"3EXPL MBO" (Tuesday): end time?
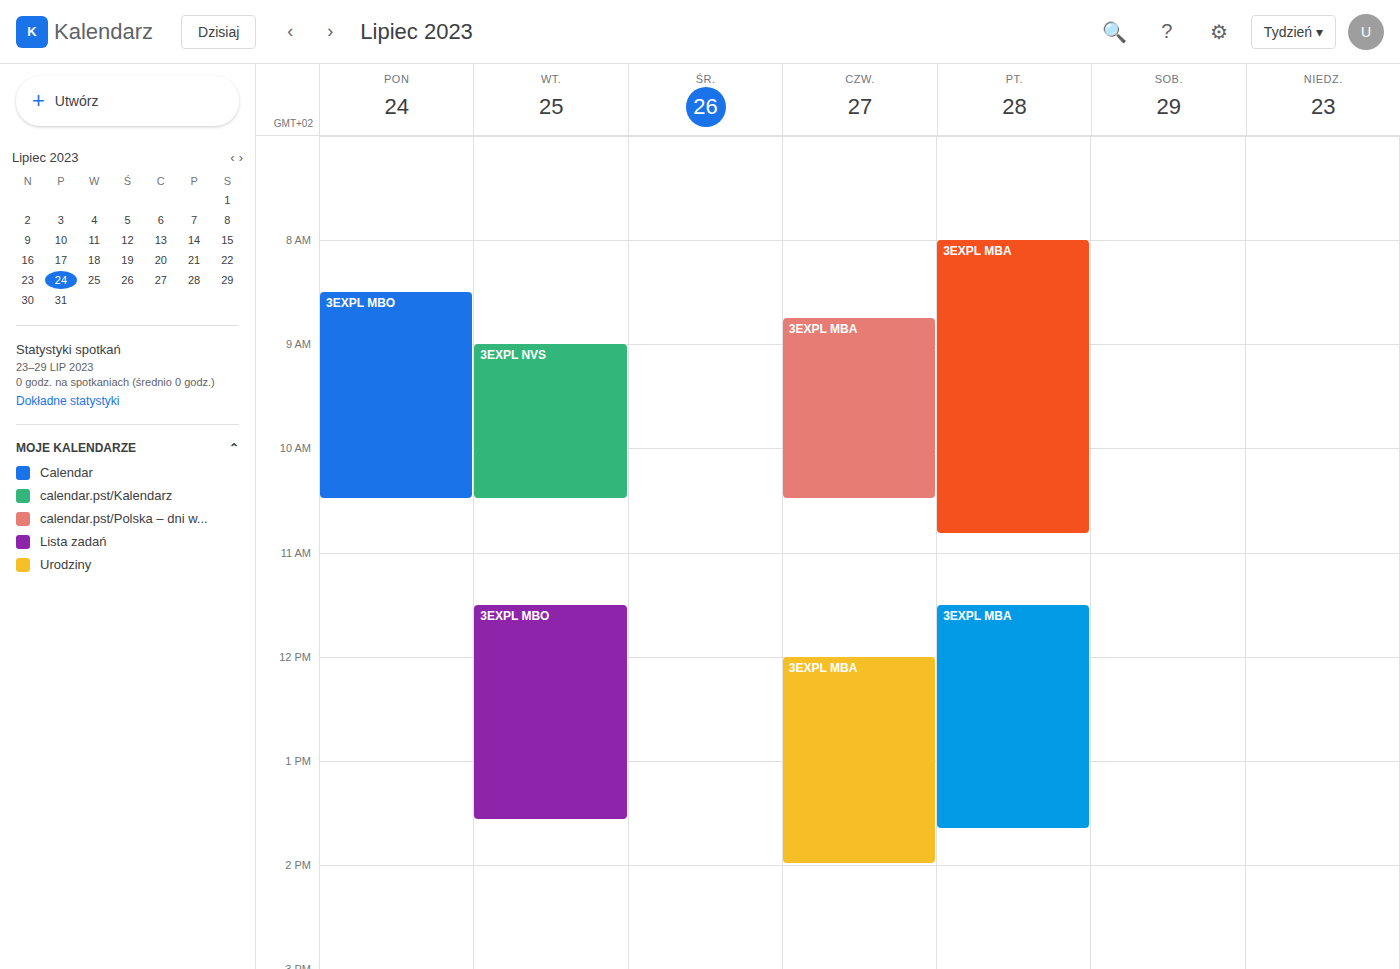
1:35 PM